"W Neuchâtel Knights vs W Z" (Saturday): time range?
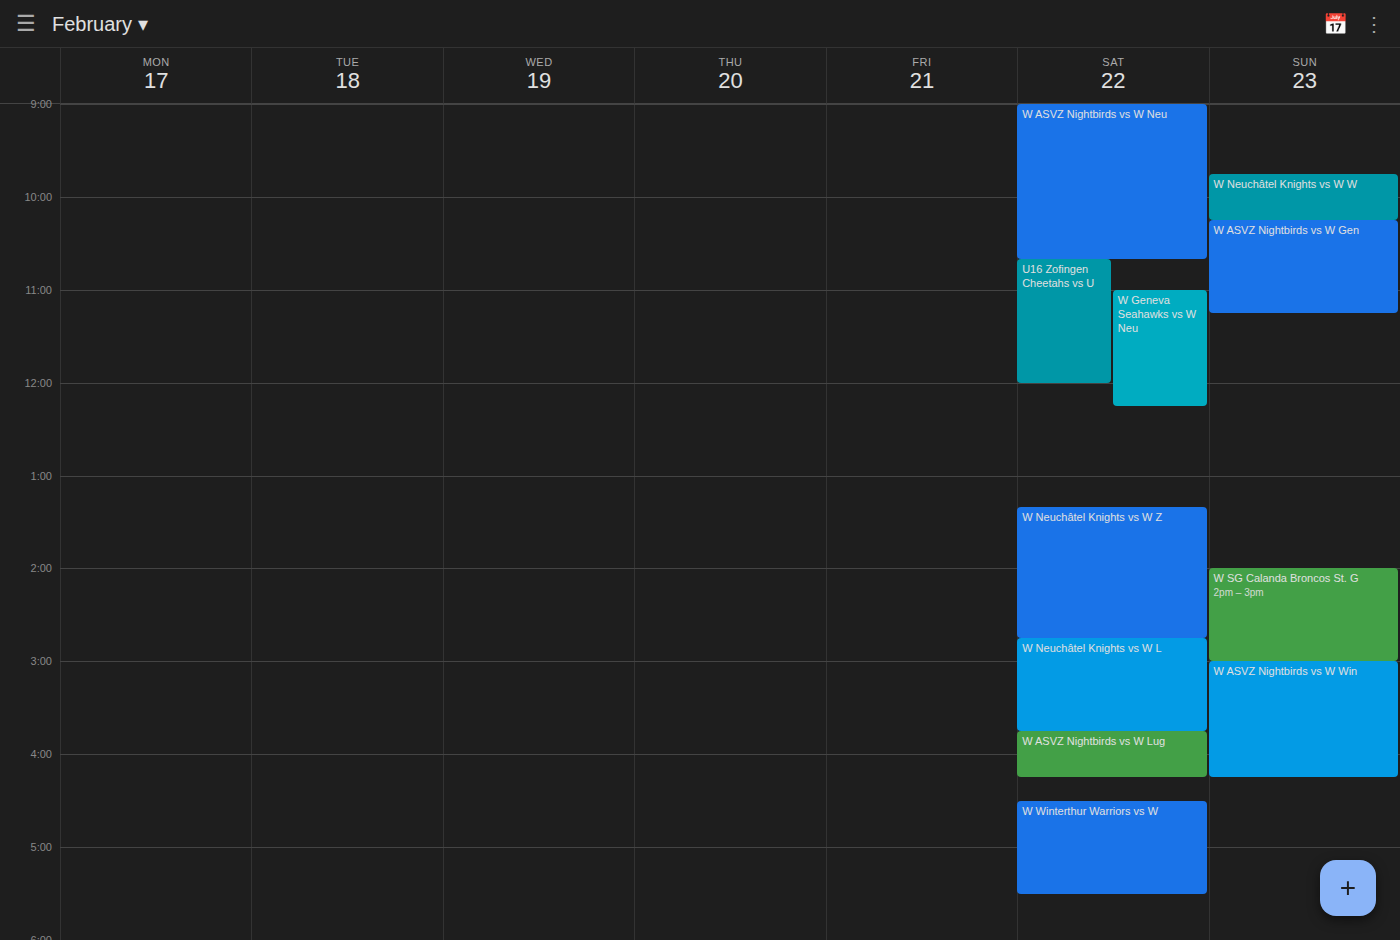
1:20 PM to 2:45 PM